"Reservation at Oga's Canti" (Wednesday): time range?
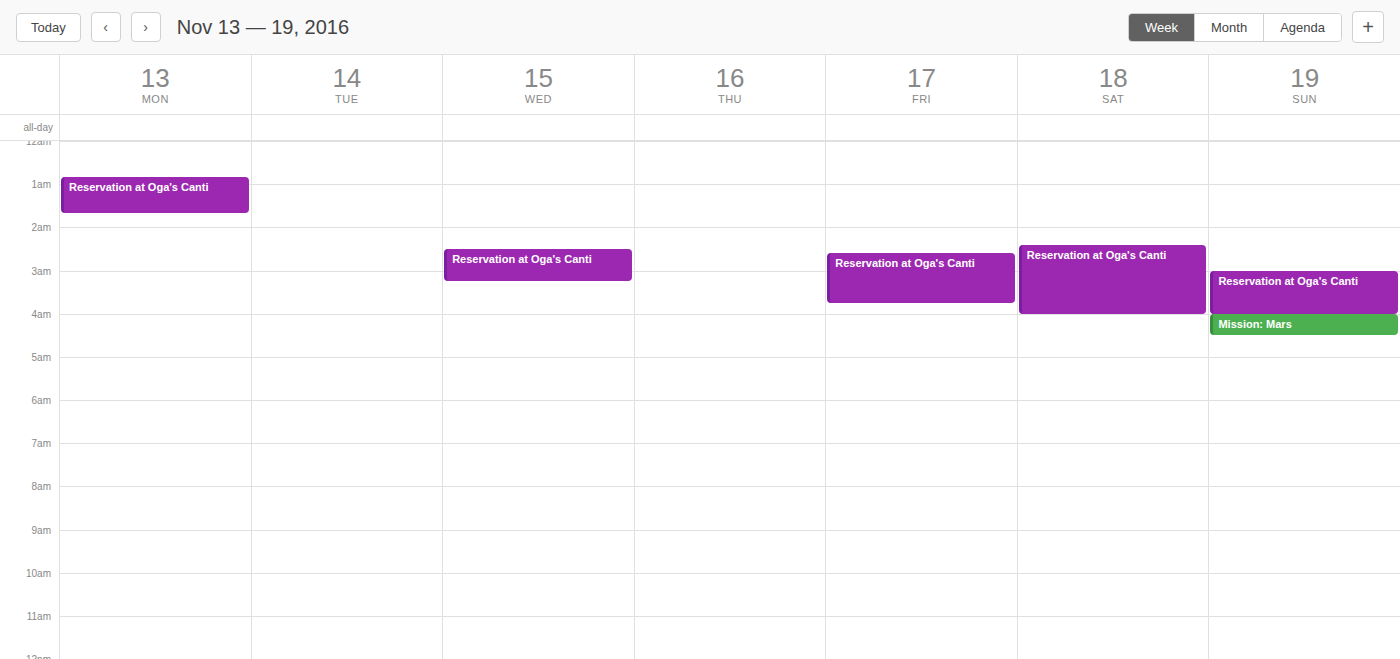
2:30 AM to 3:15 AM